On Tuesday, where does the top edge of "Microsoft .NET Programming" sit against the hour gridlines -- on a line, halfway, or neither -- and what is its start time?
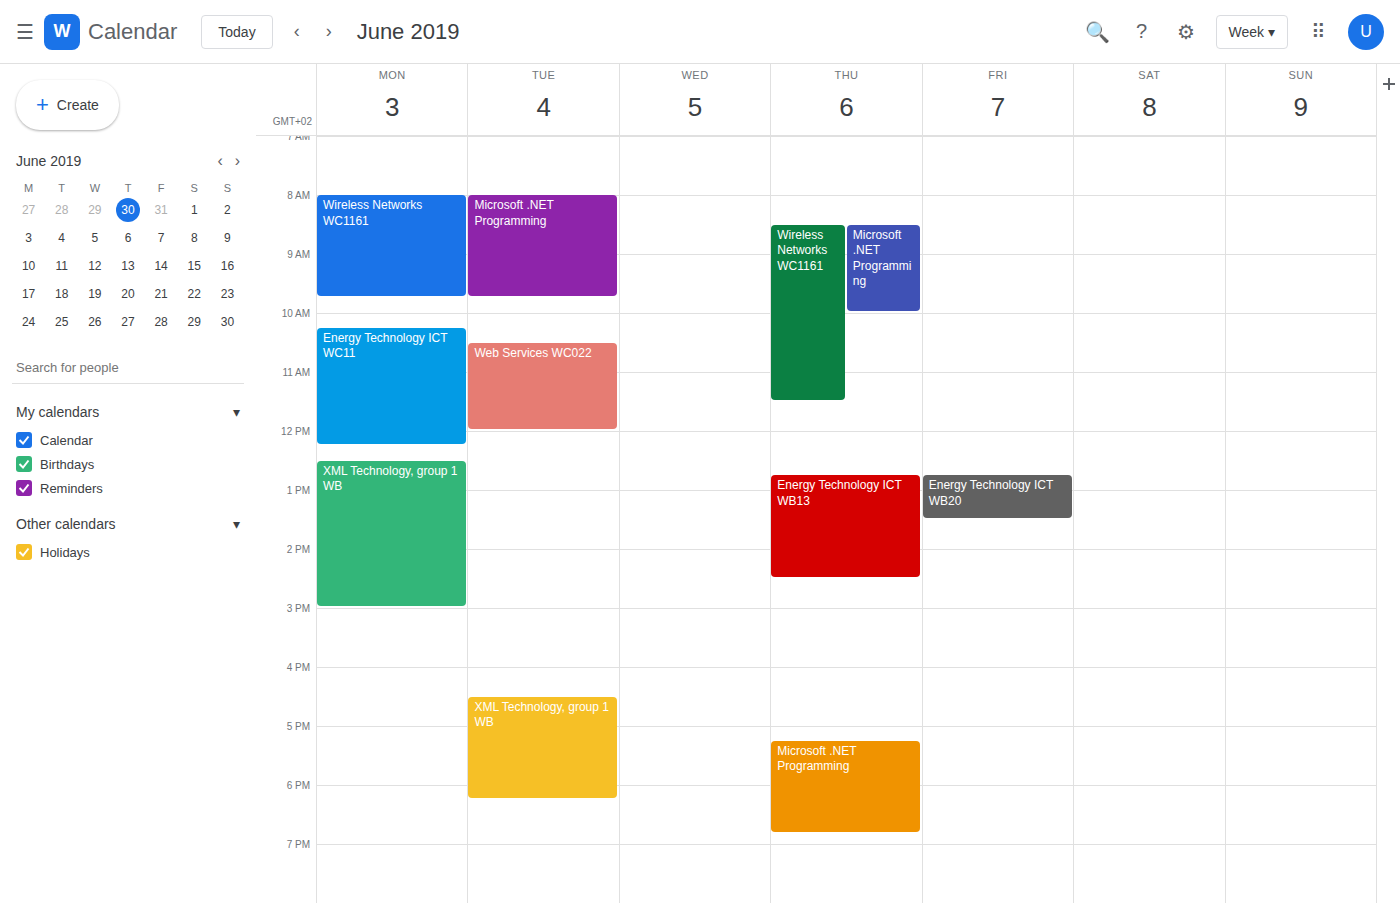
8:00 AM -- exactly on the 8 AM line.